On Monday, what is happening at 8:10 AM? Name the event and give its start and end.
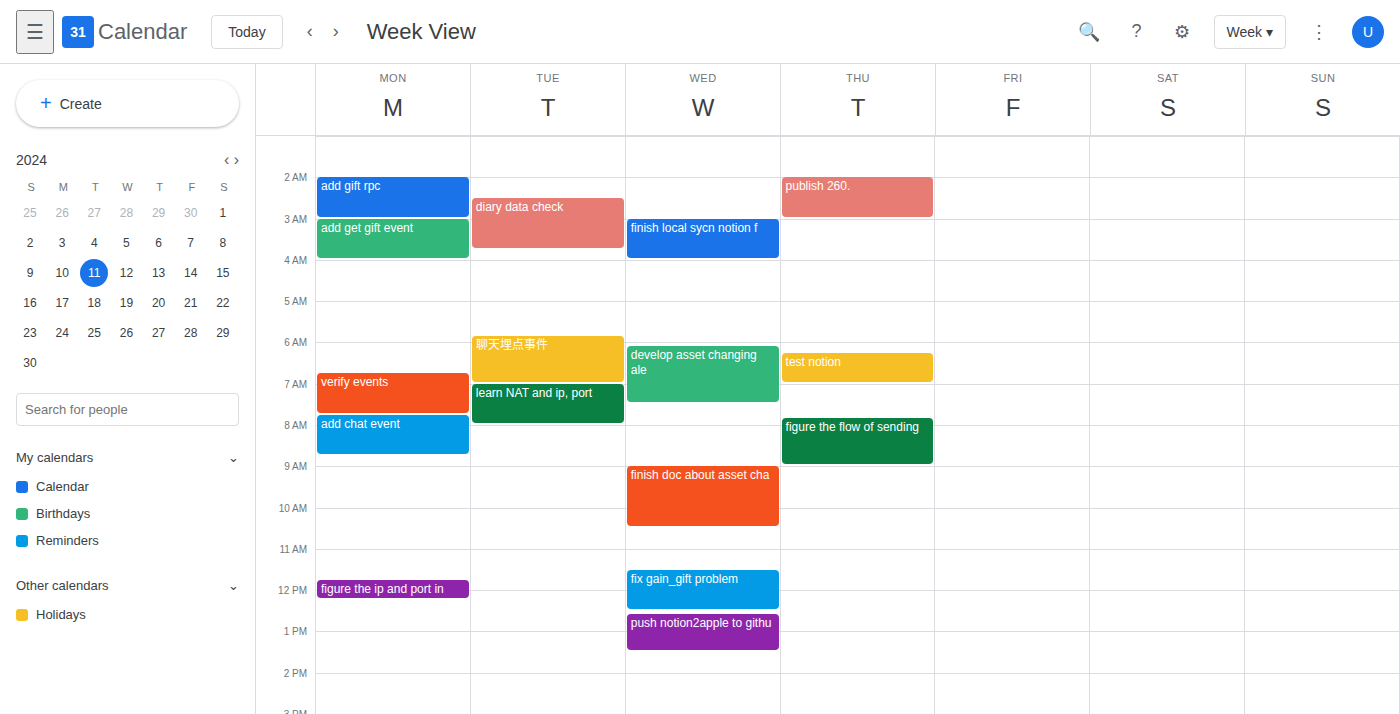
"add chat event", 7:45 AM to 8:45 AM